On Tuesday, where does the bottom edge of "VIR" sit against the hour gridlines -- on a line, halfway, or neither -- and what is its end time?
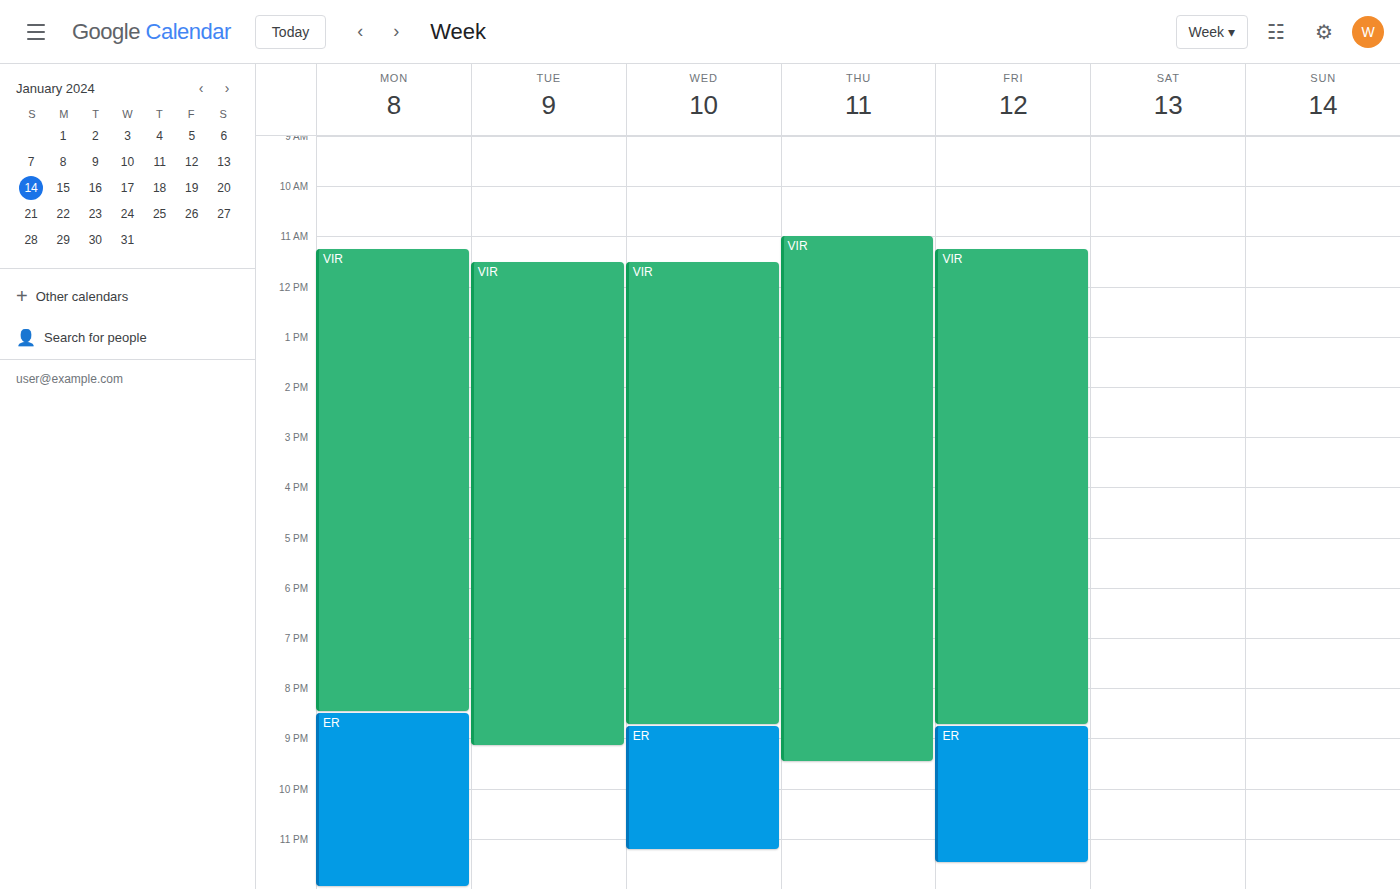
9:10 PM -- neither: 10 minutes below the 9 PM line and 50 minutes above the 10 PM line.